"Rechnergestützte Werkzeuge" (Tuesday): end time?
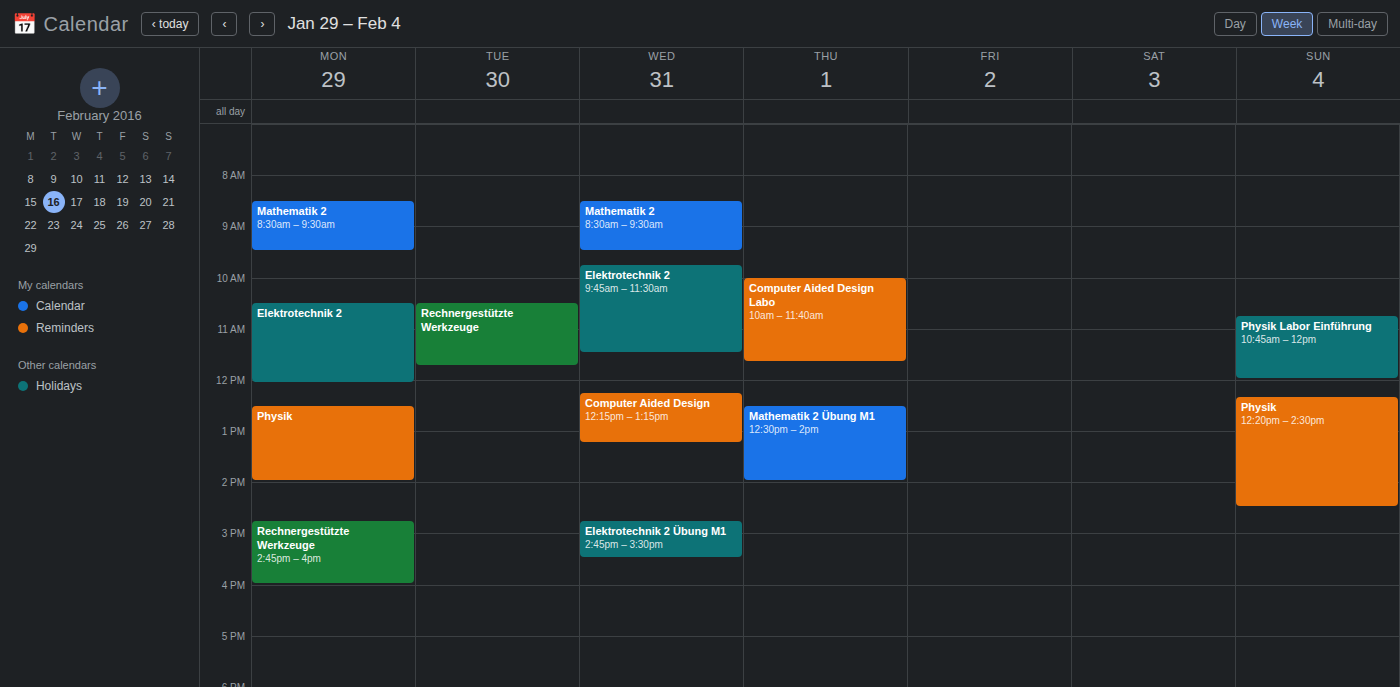
11:45 AM